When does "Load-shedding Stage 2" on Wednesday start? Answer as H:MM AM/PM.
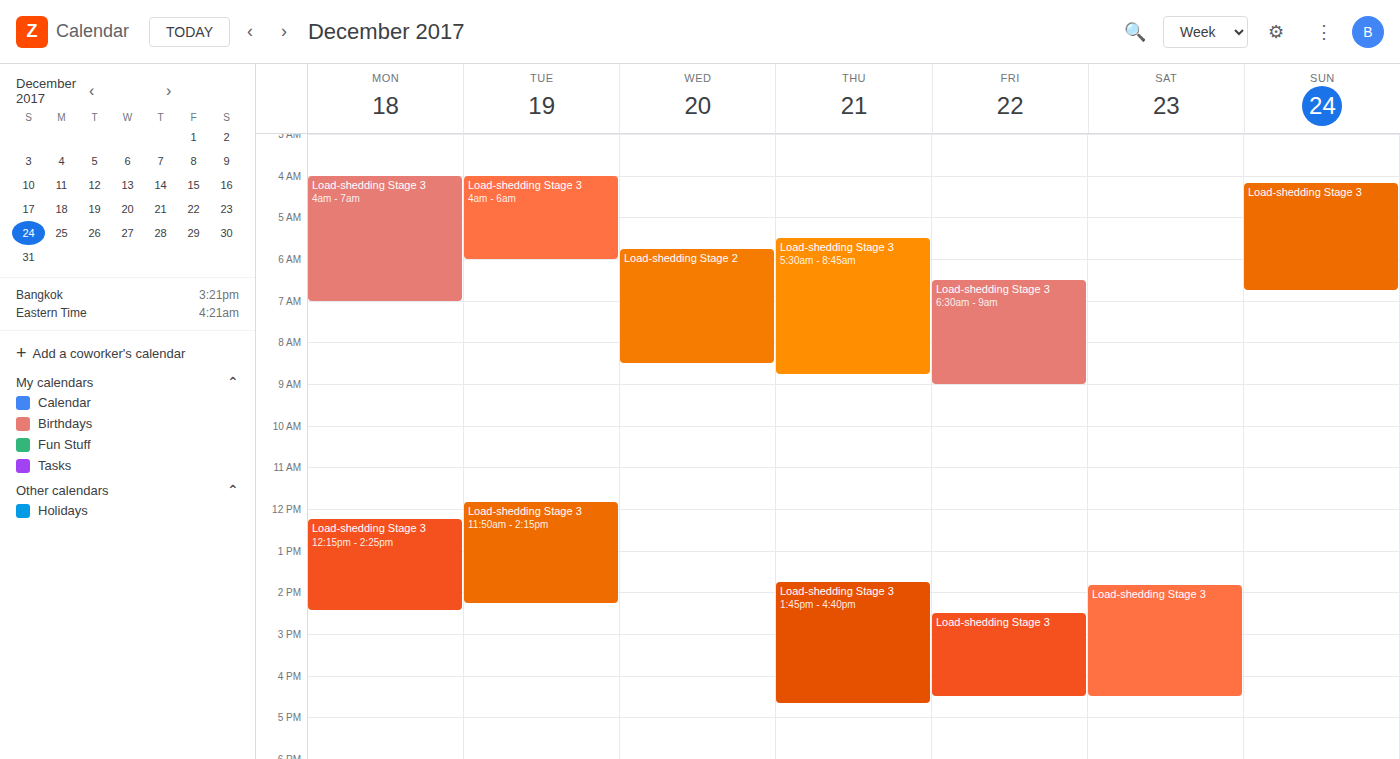
5:45 AM